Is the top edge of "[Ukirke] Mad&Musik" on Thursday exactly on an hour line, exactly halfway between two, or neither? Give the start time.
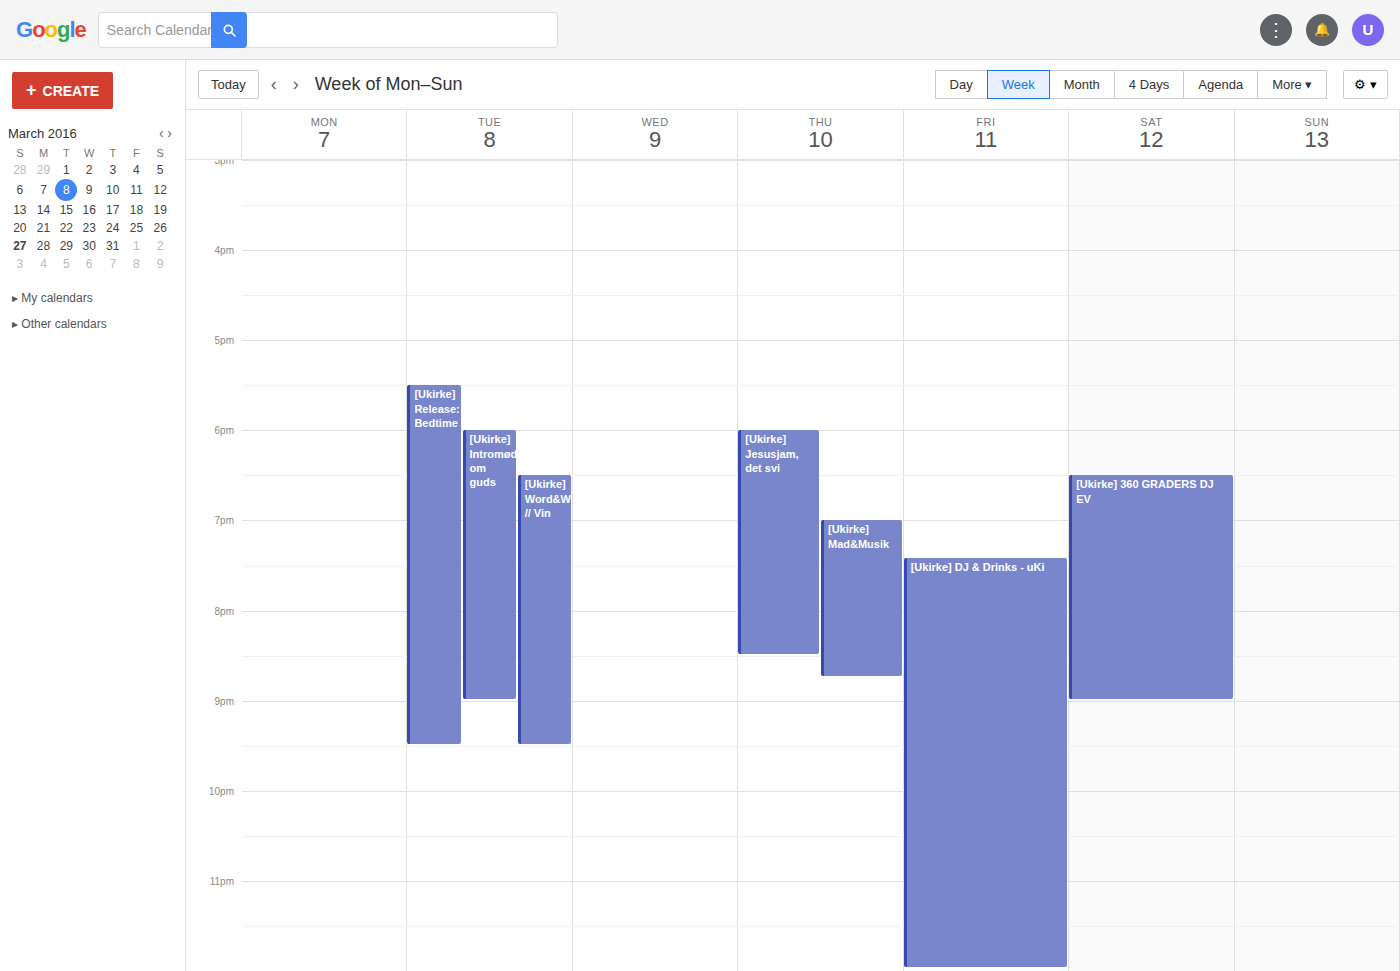
7:00 PM -- exactly on the 7 PM line.